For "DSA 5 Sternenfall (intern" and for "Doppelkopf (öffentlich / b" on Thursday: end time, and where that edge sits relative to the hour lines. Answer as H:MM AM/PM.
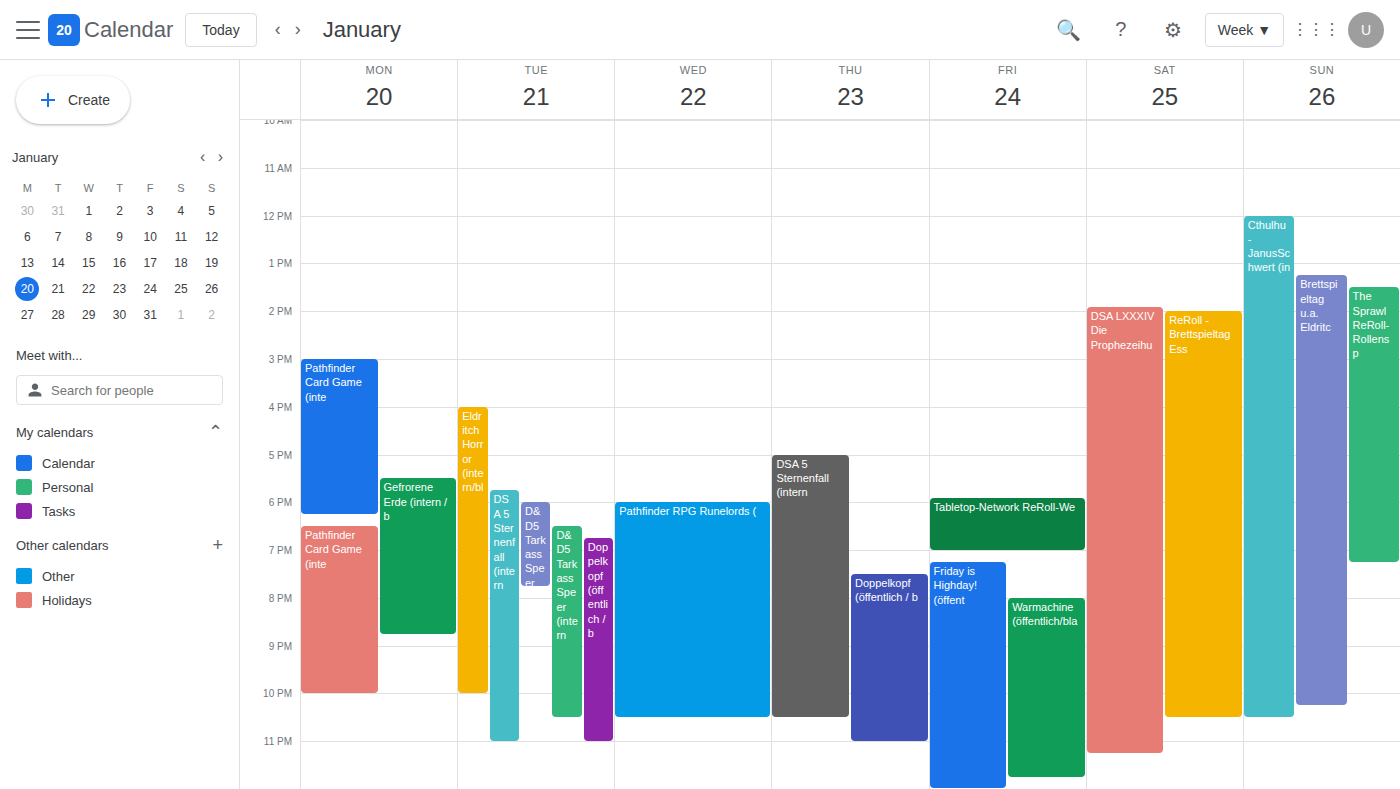
"DSA 5 Sternenfall (intern": 10:30 PM, halfway between the 10 PM and 11 PM lines. "Doppelkopf (öffentlich / b": 11:00 PM, exactly on the 11 PM line.